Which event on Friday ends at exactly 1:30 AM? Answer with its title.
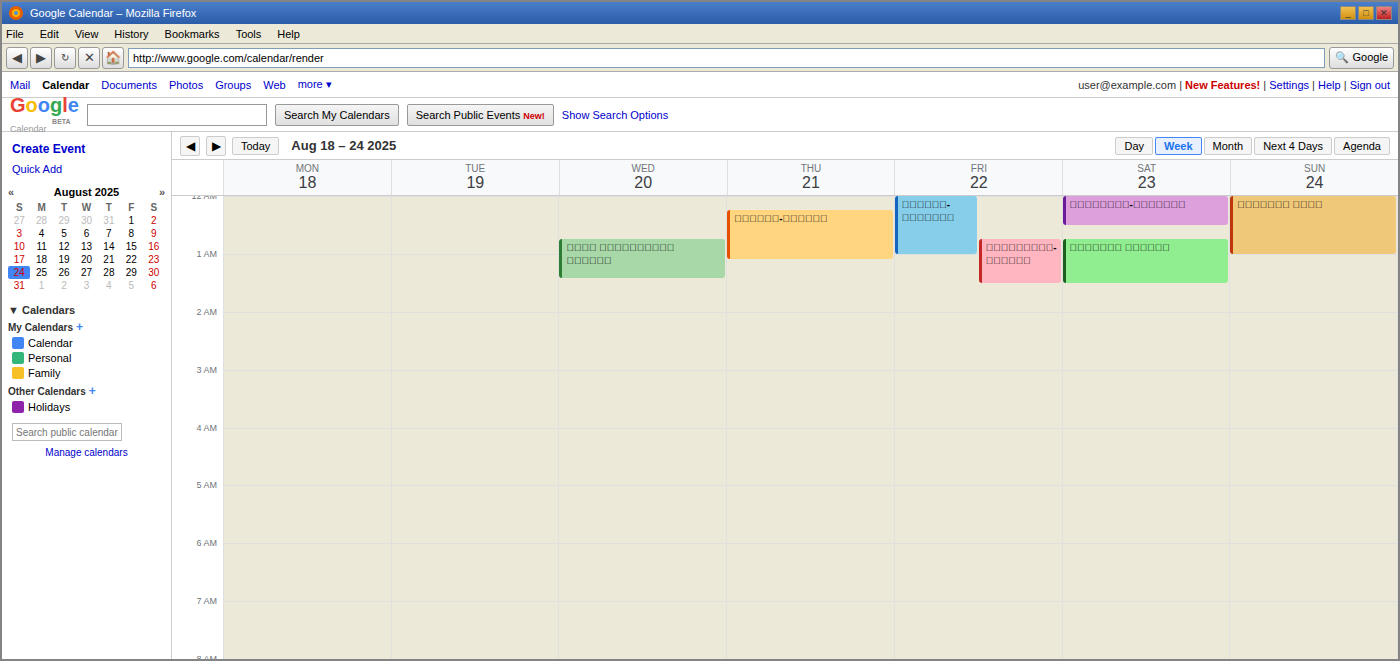
"वरलक्ष्मी-व्रतम्"